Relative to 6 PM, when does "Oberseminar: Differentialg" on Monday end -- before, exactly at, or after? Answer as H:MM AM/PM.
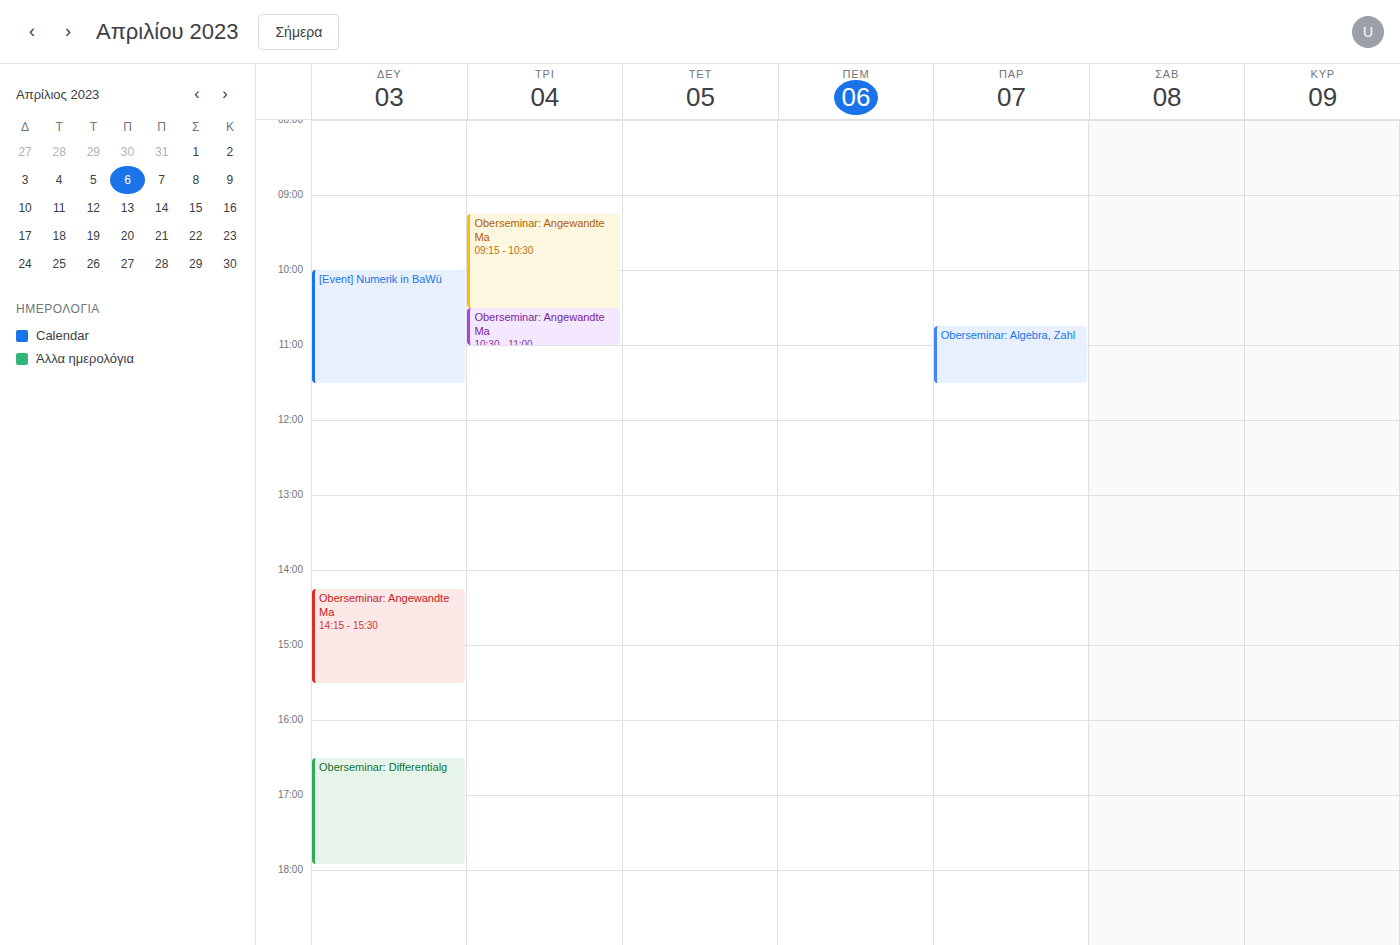
5:55 PM -- before 6 PM, 5 minutes above the 6 PM line.